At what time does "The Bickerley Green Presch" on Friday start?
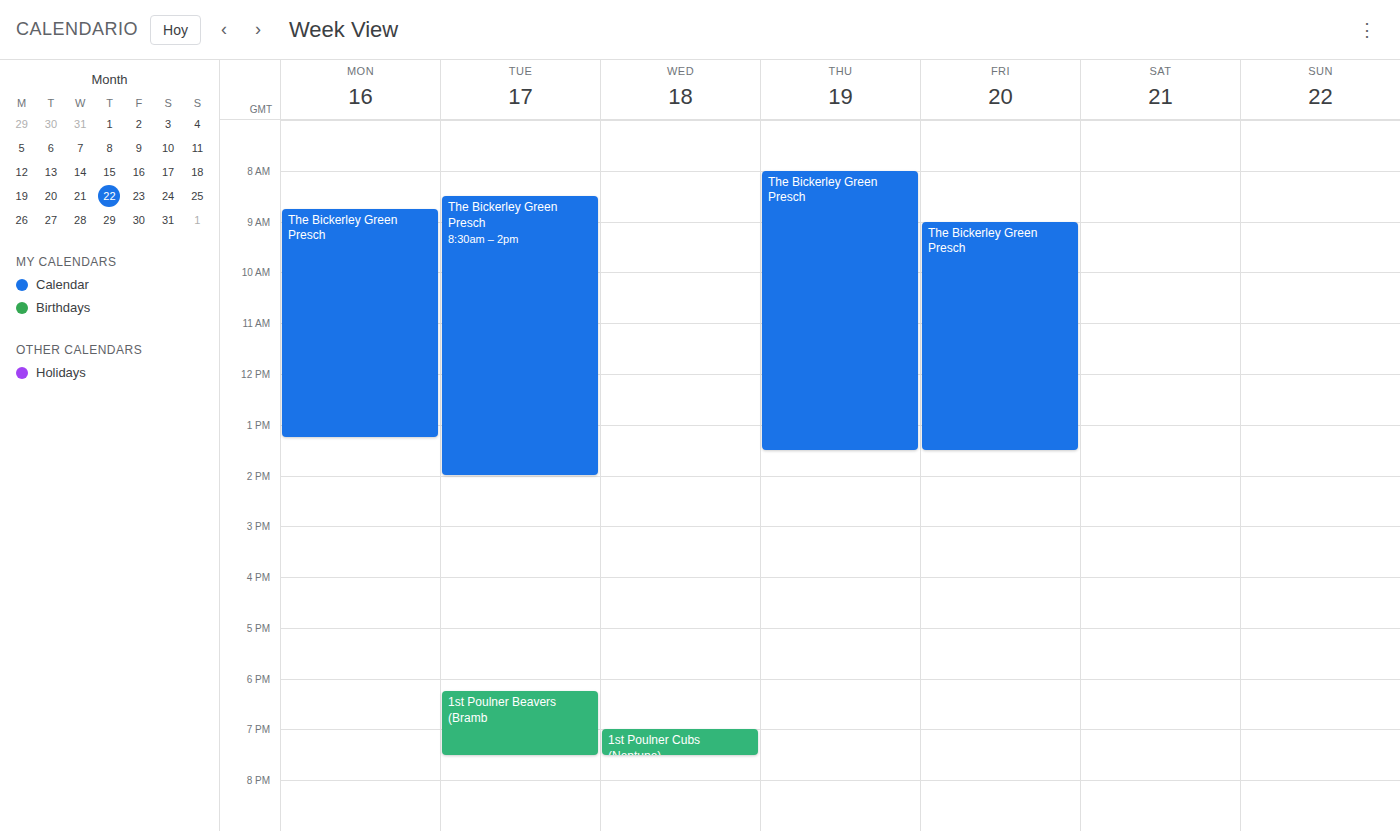
9:00 AM